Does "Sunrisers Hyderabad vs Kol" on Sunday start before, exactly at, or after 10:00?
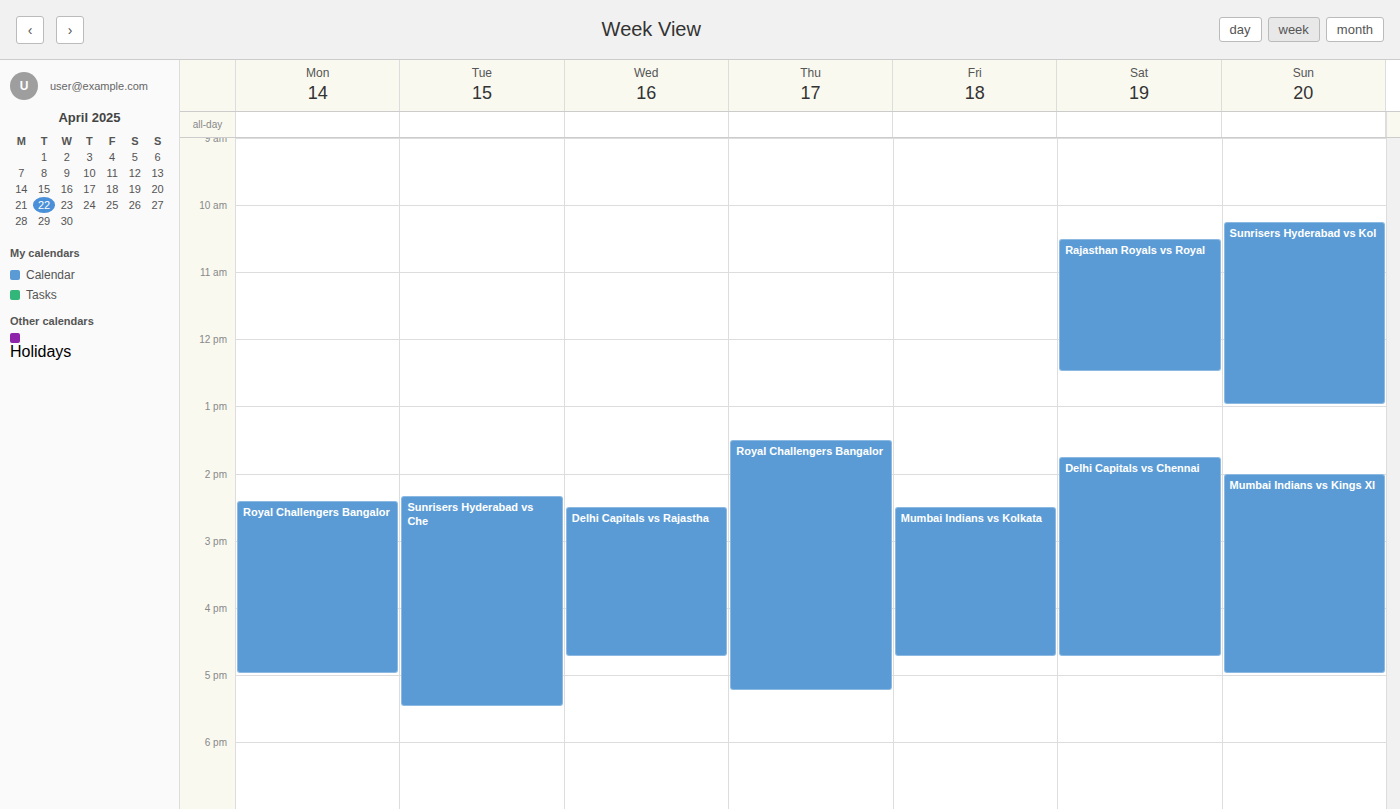
10:15 -- after 10:00, 15 minutes below the 10:00 line.